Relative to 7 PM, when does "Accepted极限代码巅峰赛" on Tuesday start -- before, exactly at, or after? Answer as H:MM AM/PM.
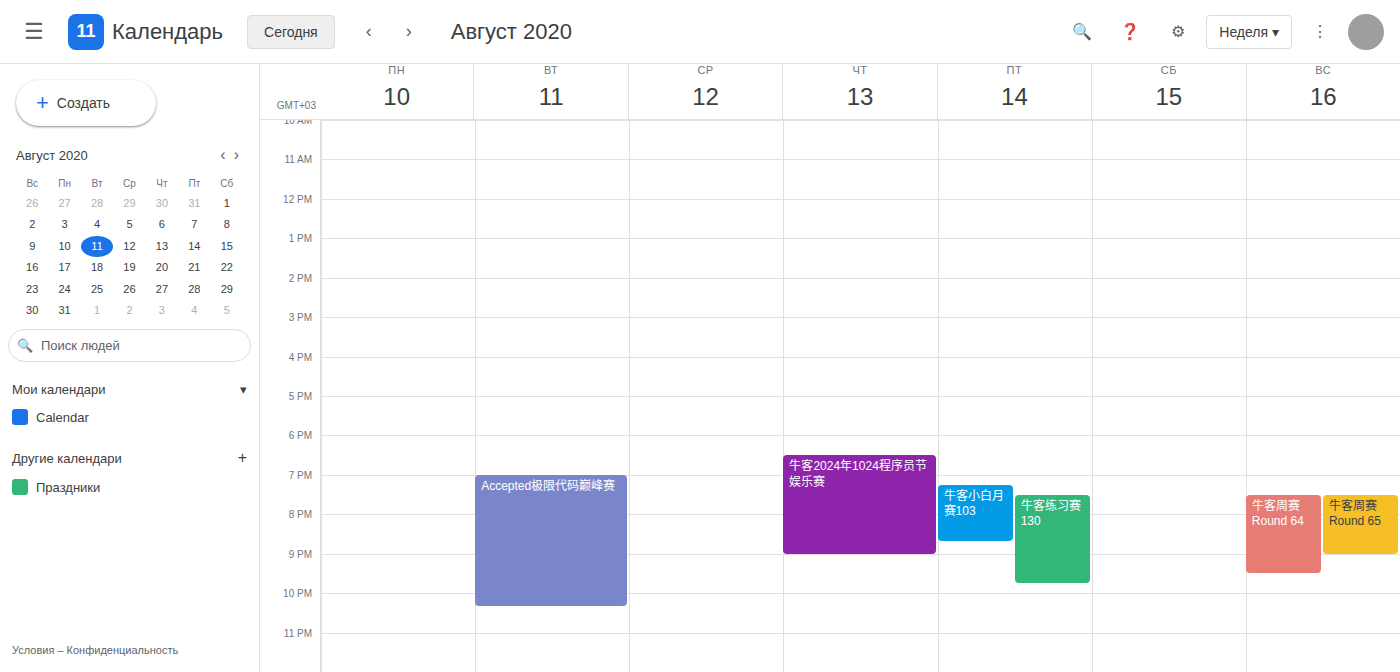
7:00 PM -- exactly at 7 PM, on the 7 PM line.